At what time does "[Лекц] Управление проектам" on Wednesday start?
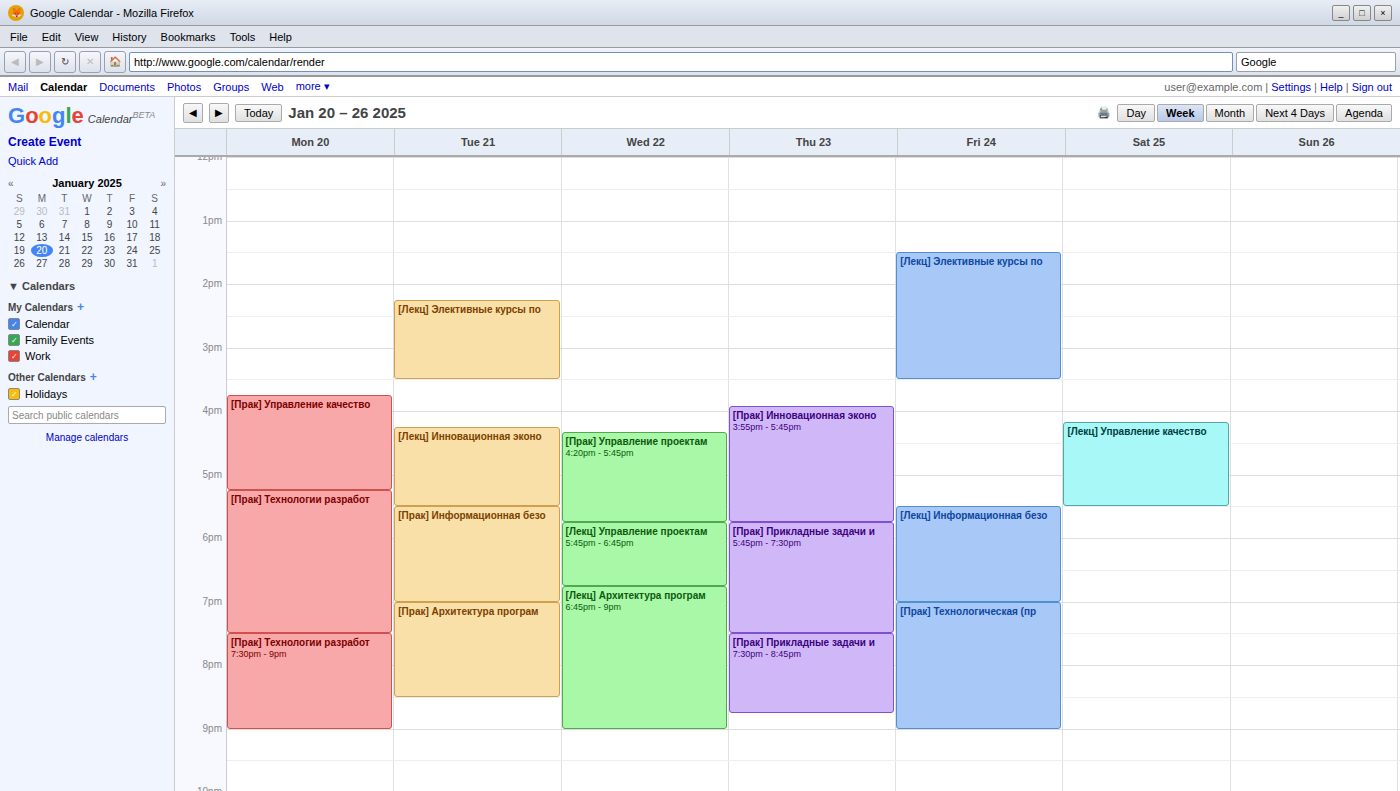
5:45 PM